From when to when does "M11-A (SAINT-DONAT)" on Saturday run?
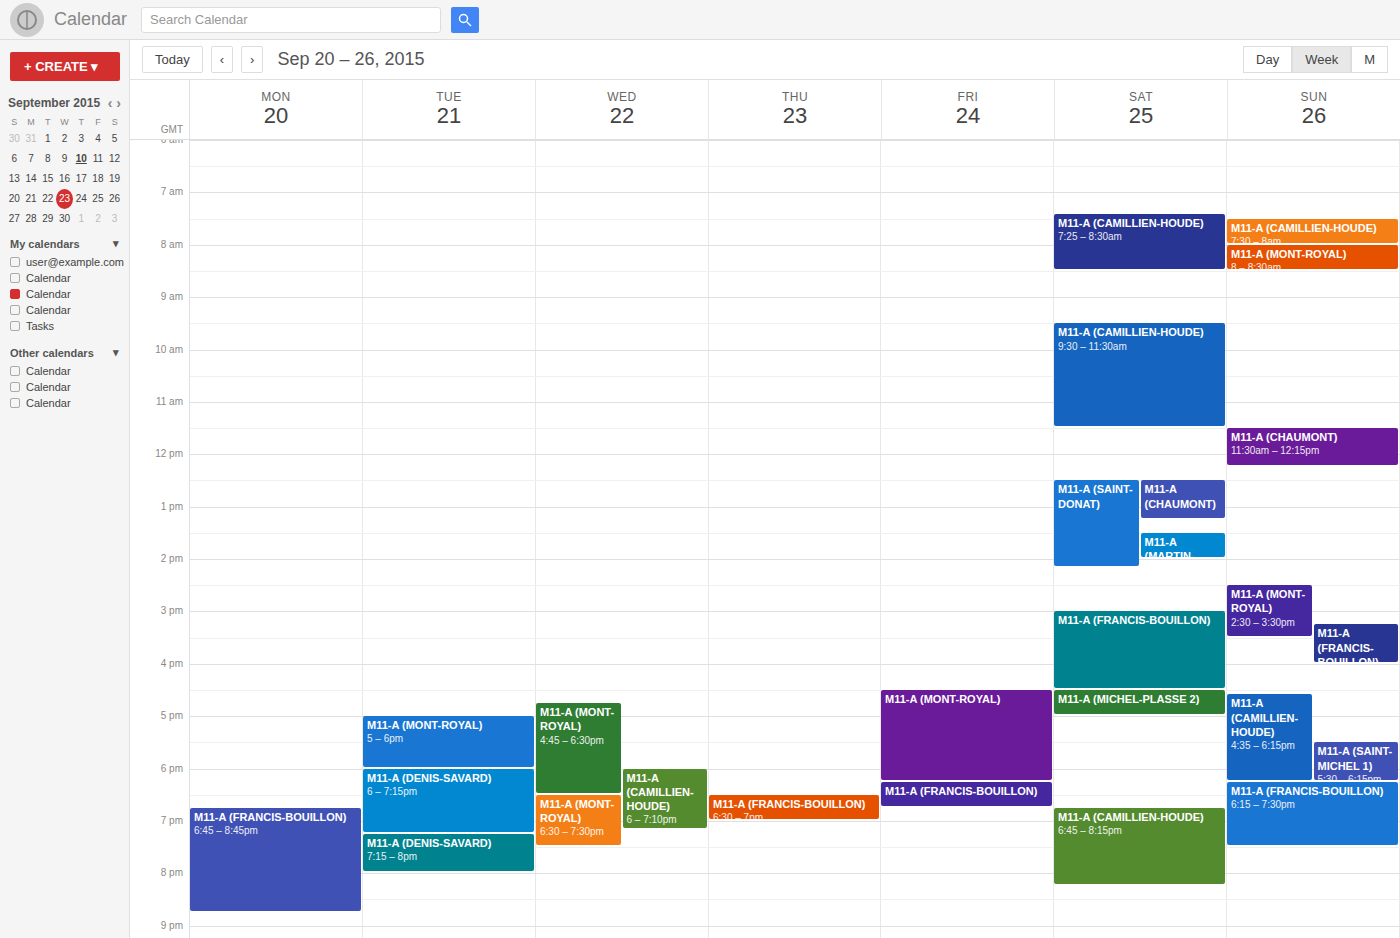
12:30 PM to 2:10 PM